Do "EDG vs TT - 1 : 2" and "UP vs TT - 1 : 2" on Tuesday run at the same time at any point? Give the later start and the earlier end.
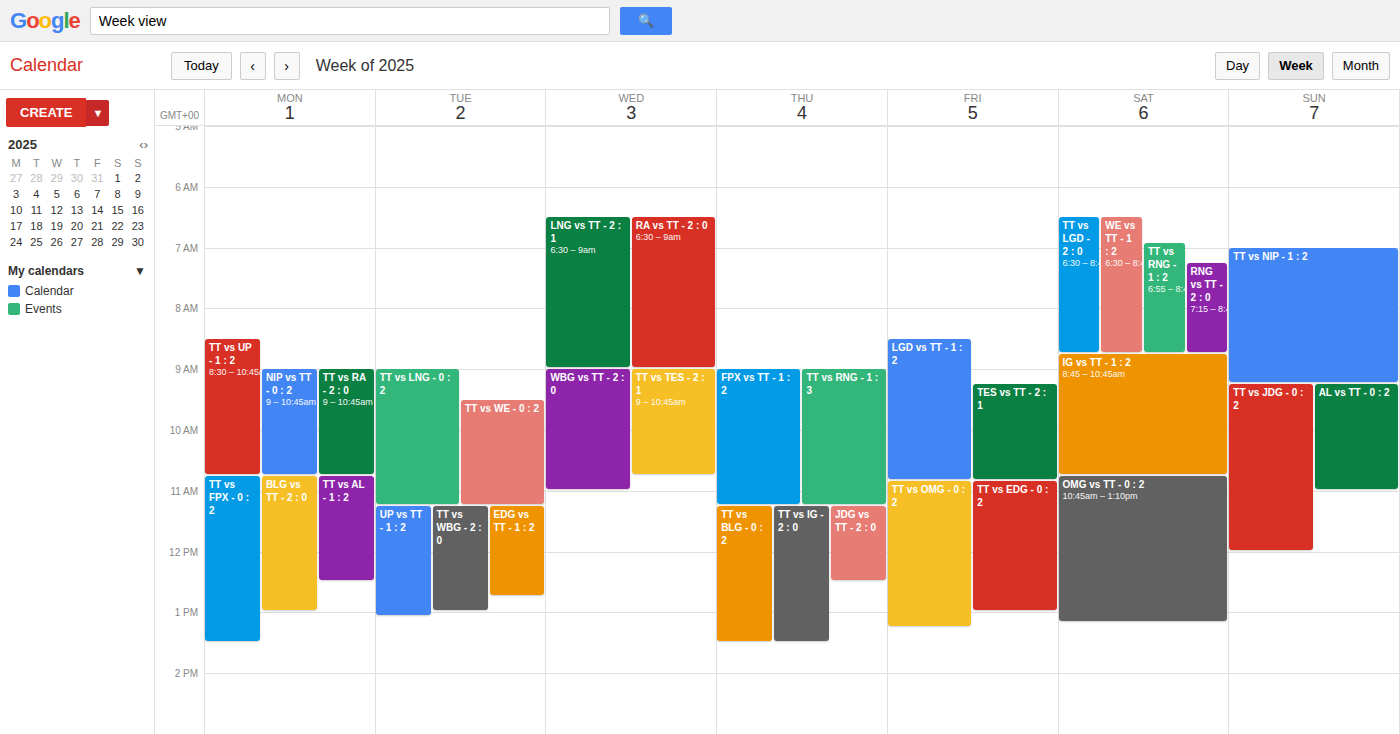
"EDG vs TT - 1 : 2" runs 11:15 AM to 12:45 PM, inside "UP vs TT - 1 : 2" -- they overlap.